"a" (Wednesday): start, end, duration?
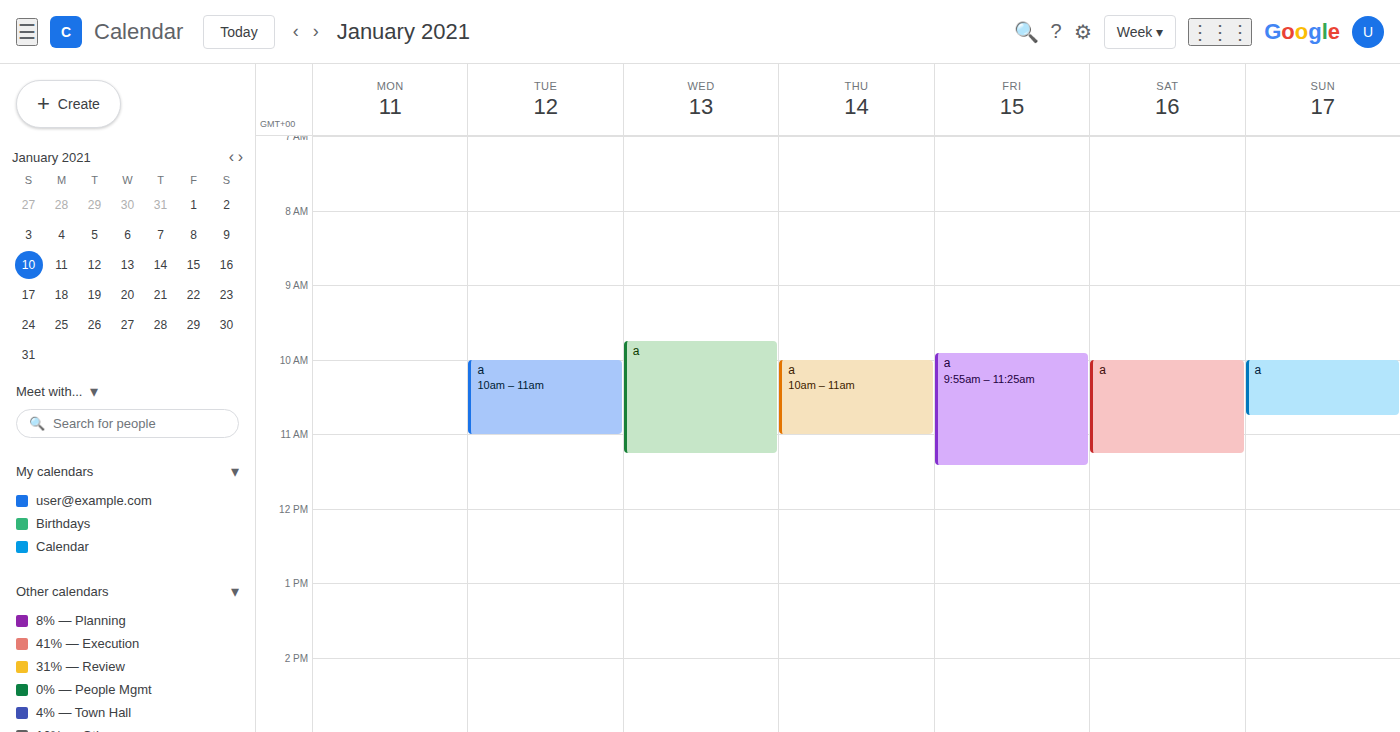
9:45 AM to 11:15 AM, 1 hour 30 minutes